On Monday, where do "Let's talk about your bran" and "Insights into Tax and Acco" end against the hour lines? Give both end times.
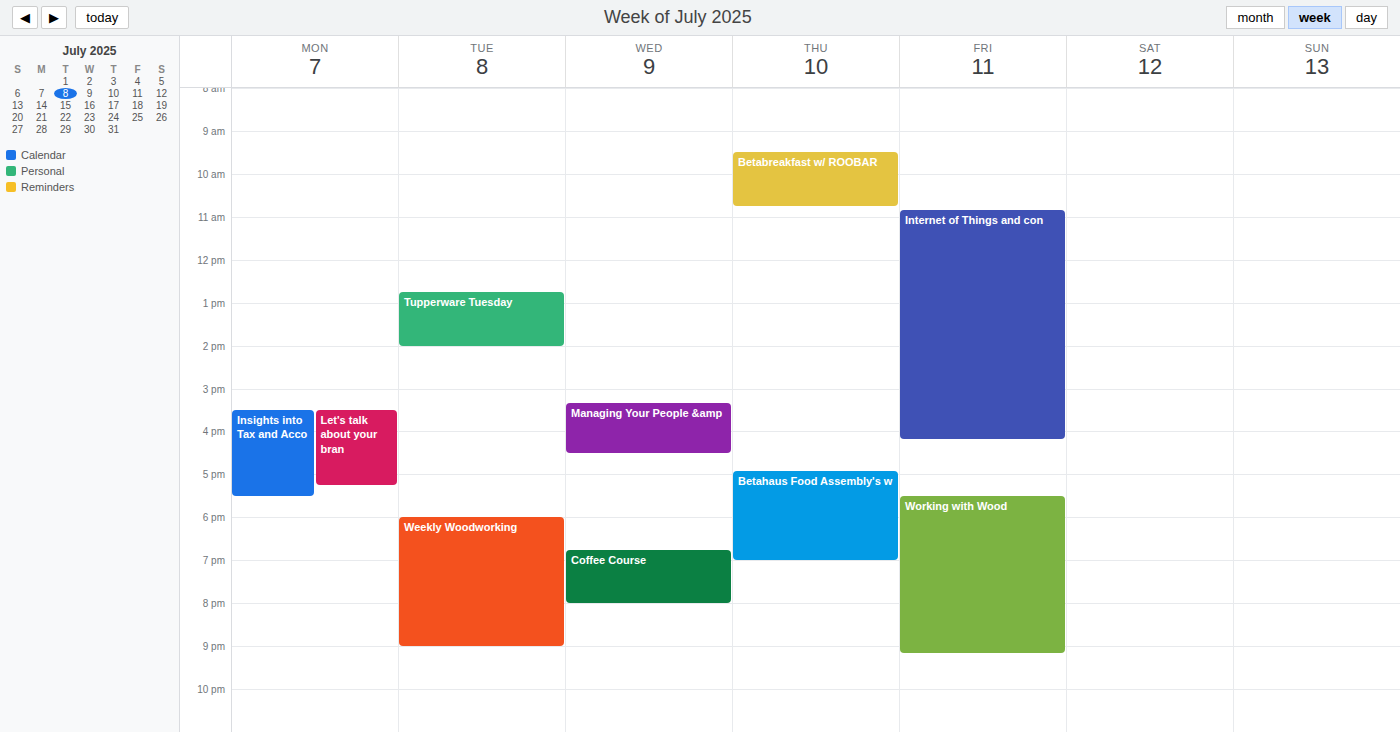
"Let's talk about your bran": 17:15, neither: a quarter of the way from the 17:00 line to the 18:00 line. "Insights into Tax and Acco": 17:30, halfway between the 17:00 and 18:00 lines.